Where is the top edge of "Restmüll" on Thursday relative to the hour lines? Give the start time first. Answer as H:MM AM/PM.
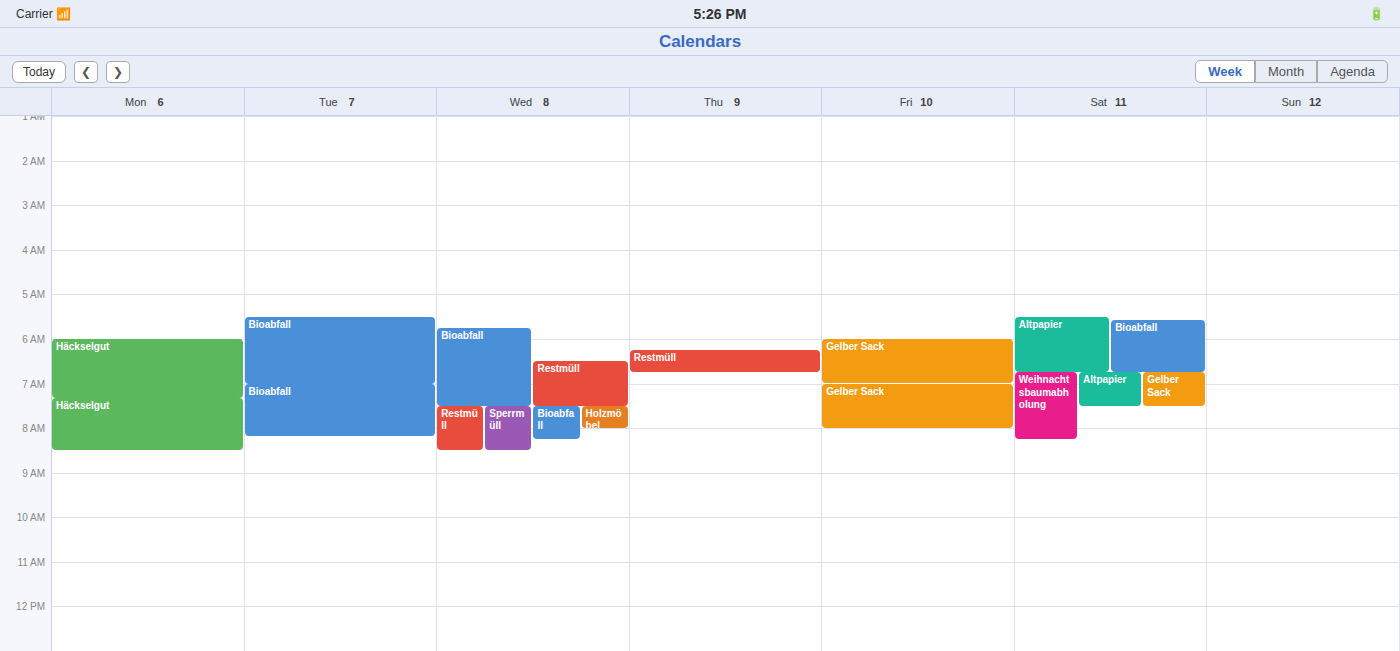
6:15 AM -- neither: a quarter of the way from the 6 AM line to the 7 AM line.